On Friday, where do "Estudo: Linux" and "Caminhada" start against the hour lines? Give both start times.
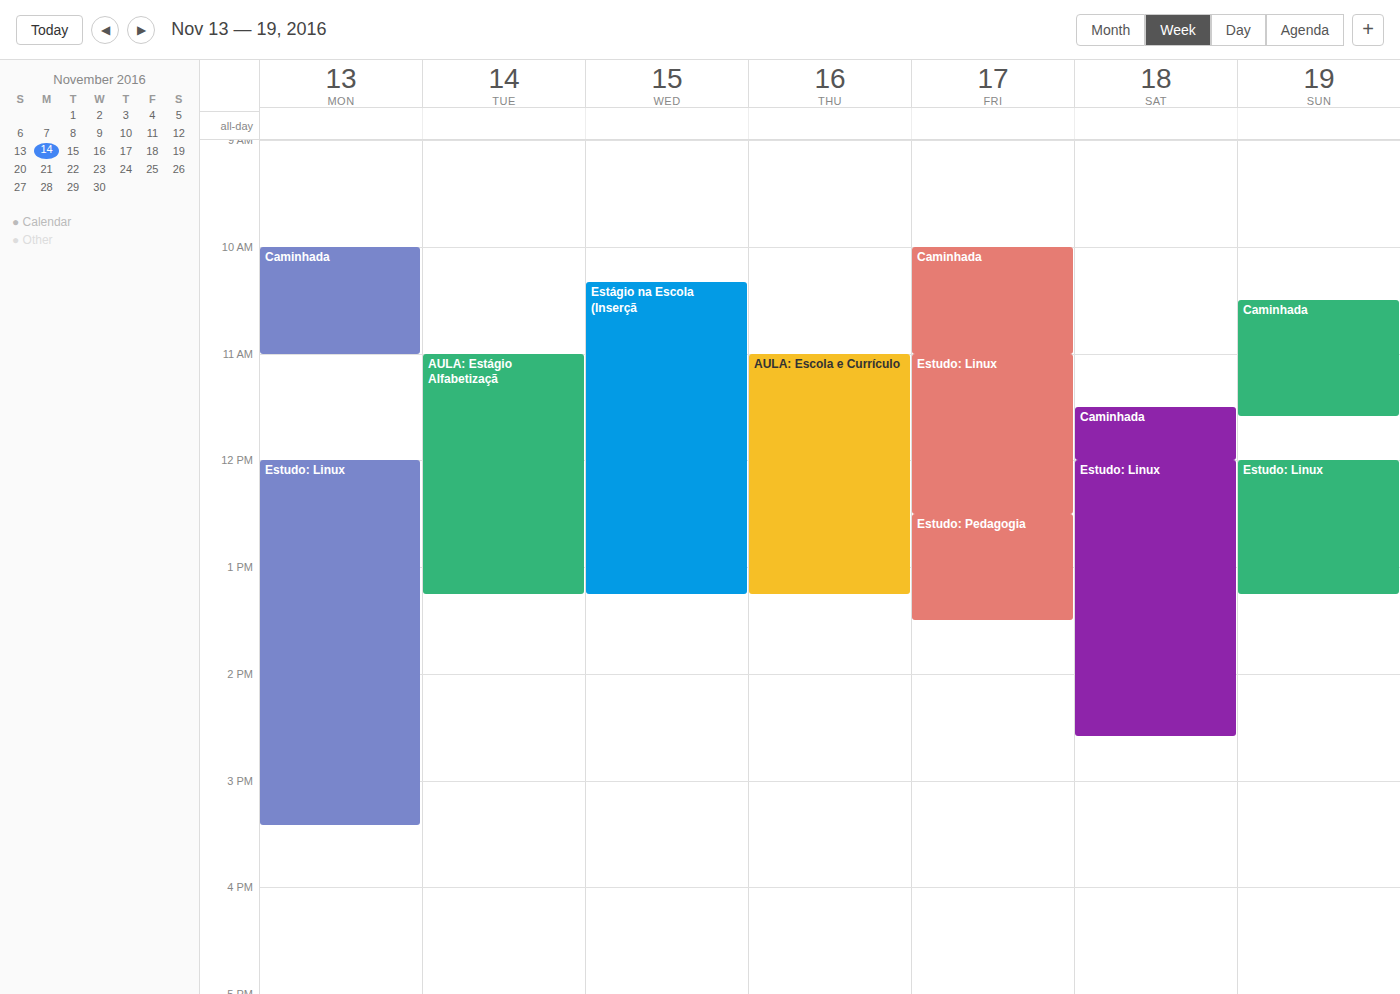
"Estudo: Linux": 11:00 AM, exactly on the 11 AM line. "Caminhada": 10:00 AM, exactly on the 10 AM line.